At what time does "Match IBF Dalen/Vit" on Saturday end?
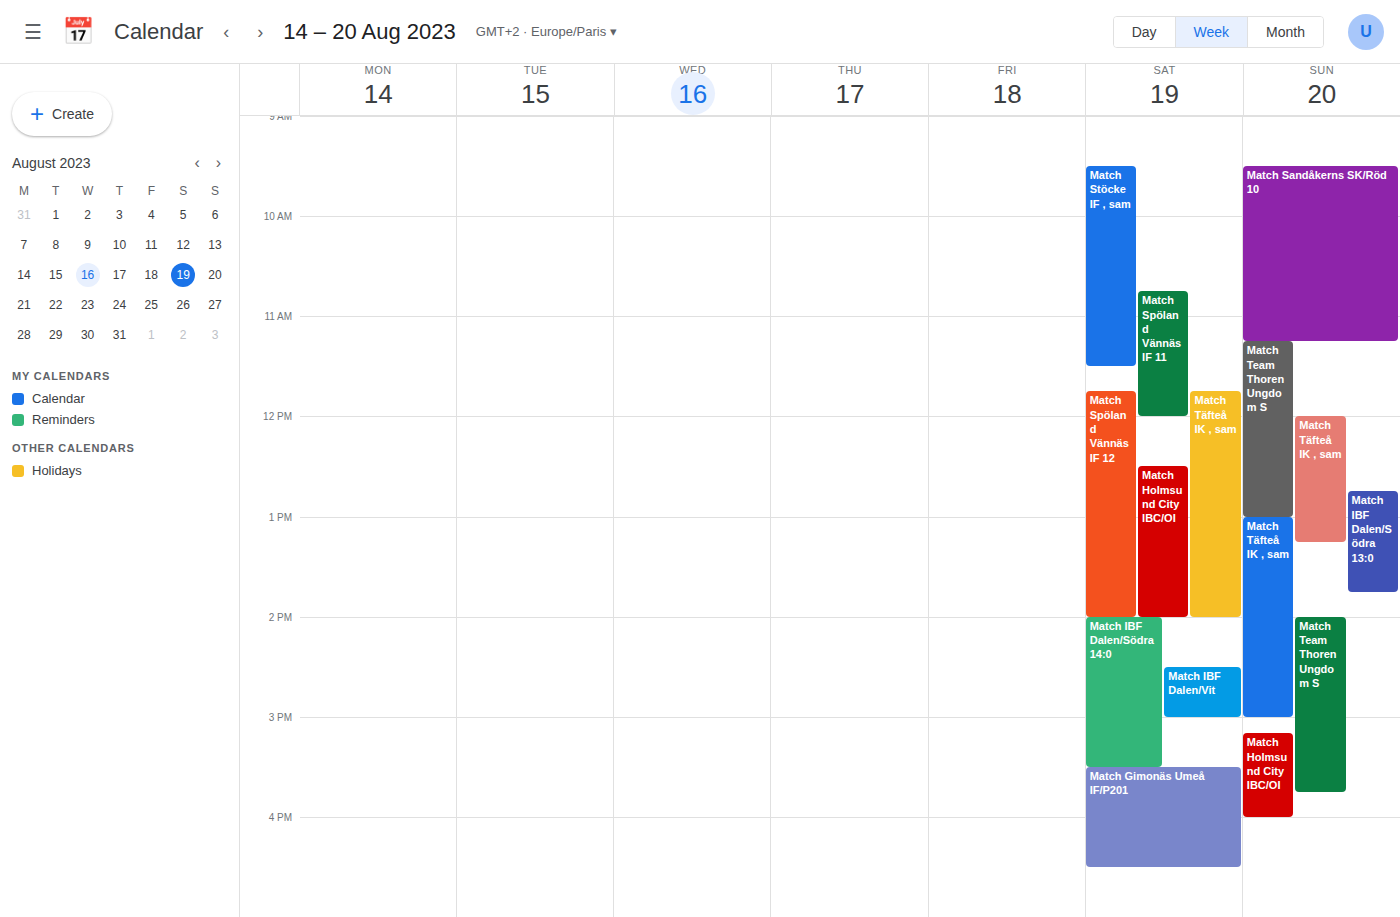
3:00 PM